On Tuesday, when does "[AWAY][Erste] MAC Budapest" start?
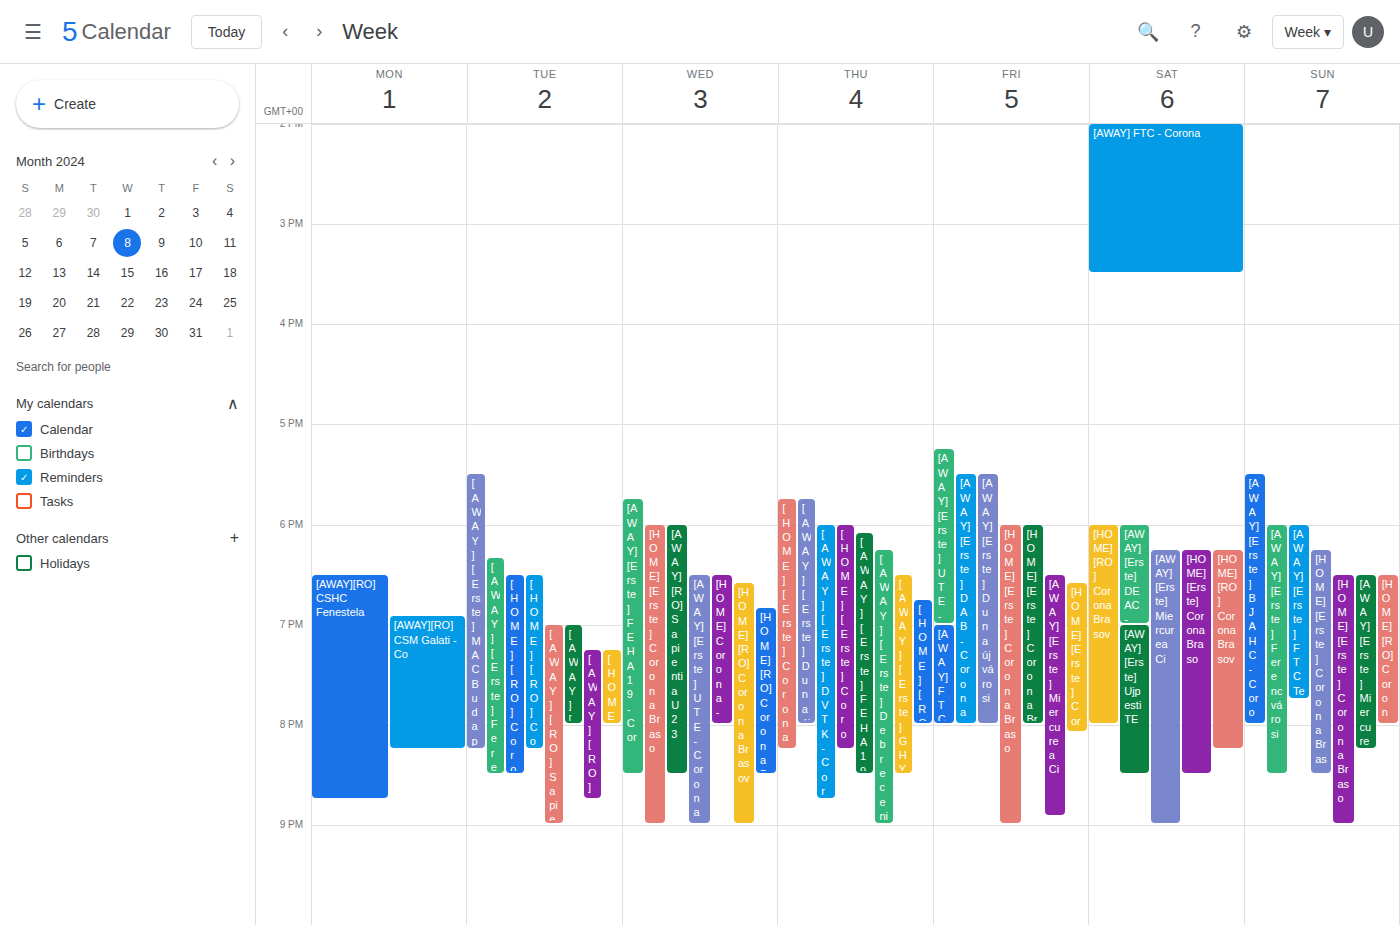
5:30 PM